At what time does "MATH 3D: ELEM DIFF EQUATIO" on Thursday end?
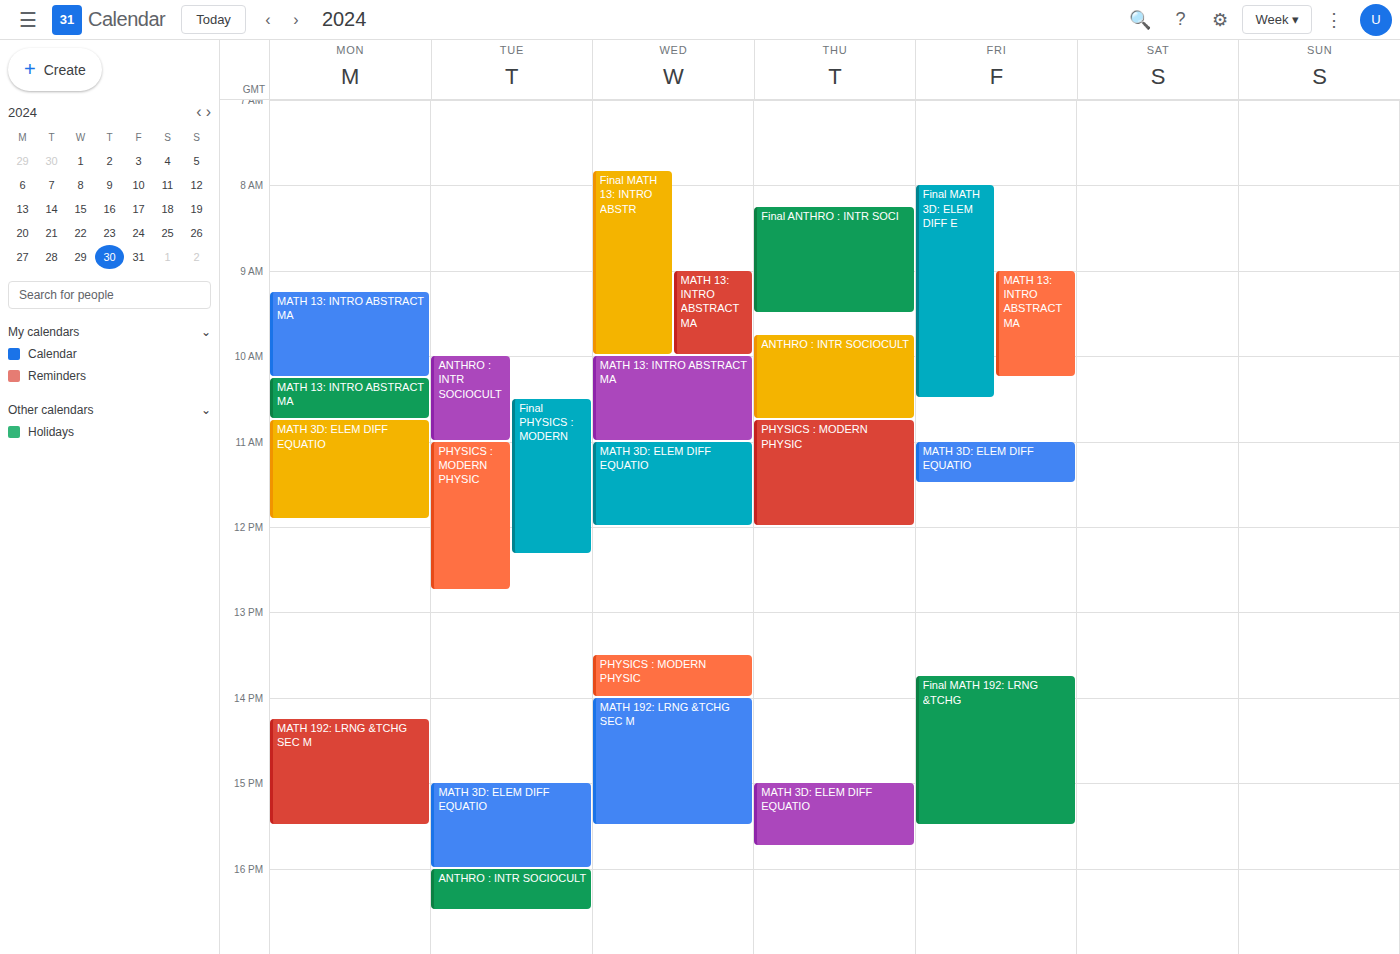
3:45 PM